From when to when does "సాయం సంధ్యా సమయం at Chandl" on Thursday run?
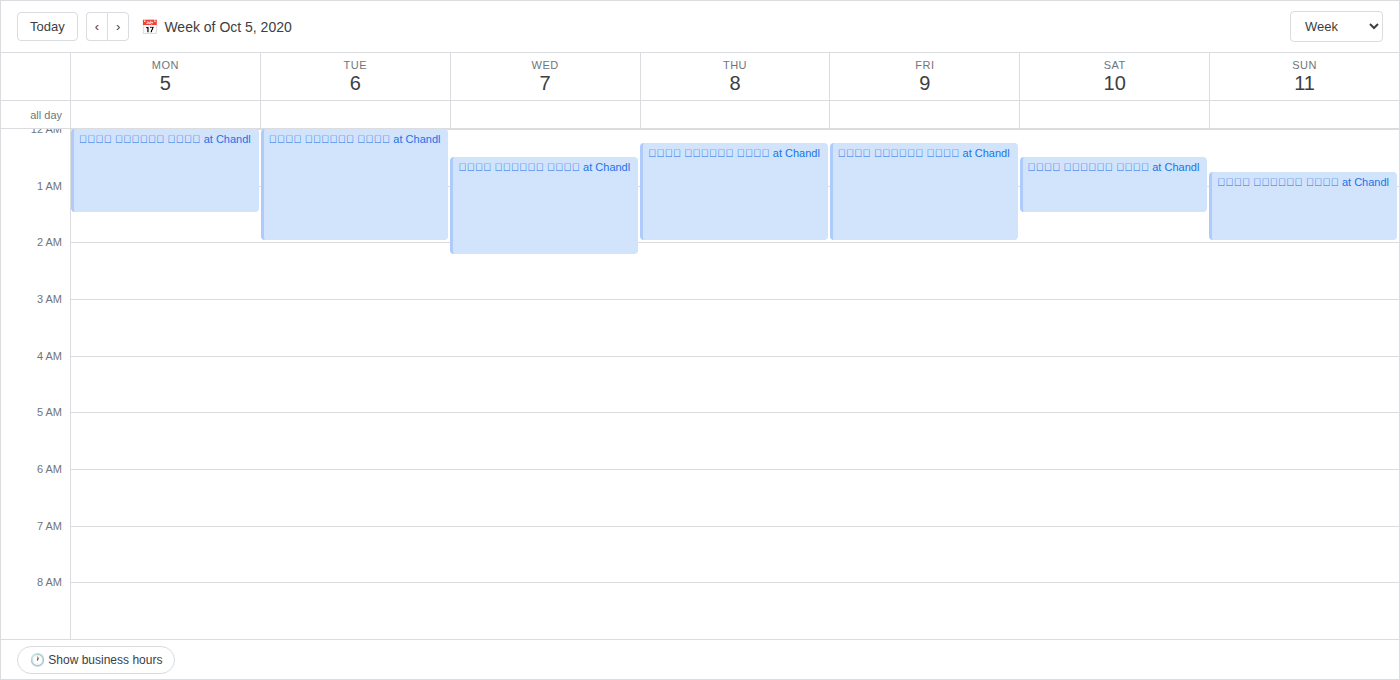
12:15 AM to 2:00 AM